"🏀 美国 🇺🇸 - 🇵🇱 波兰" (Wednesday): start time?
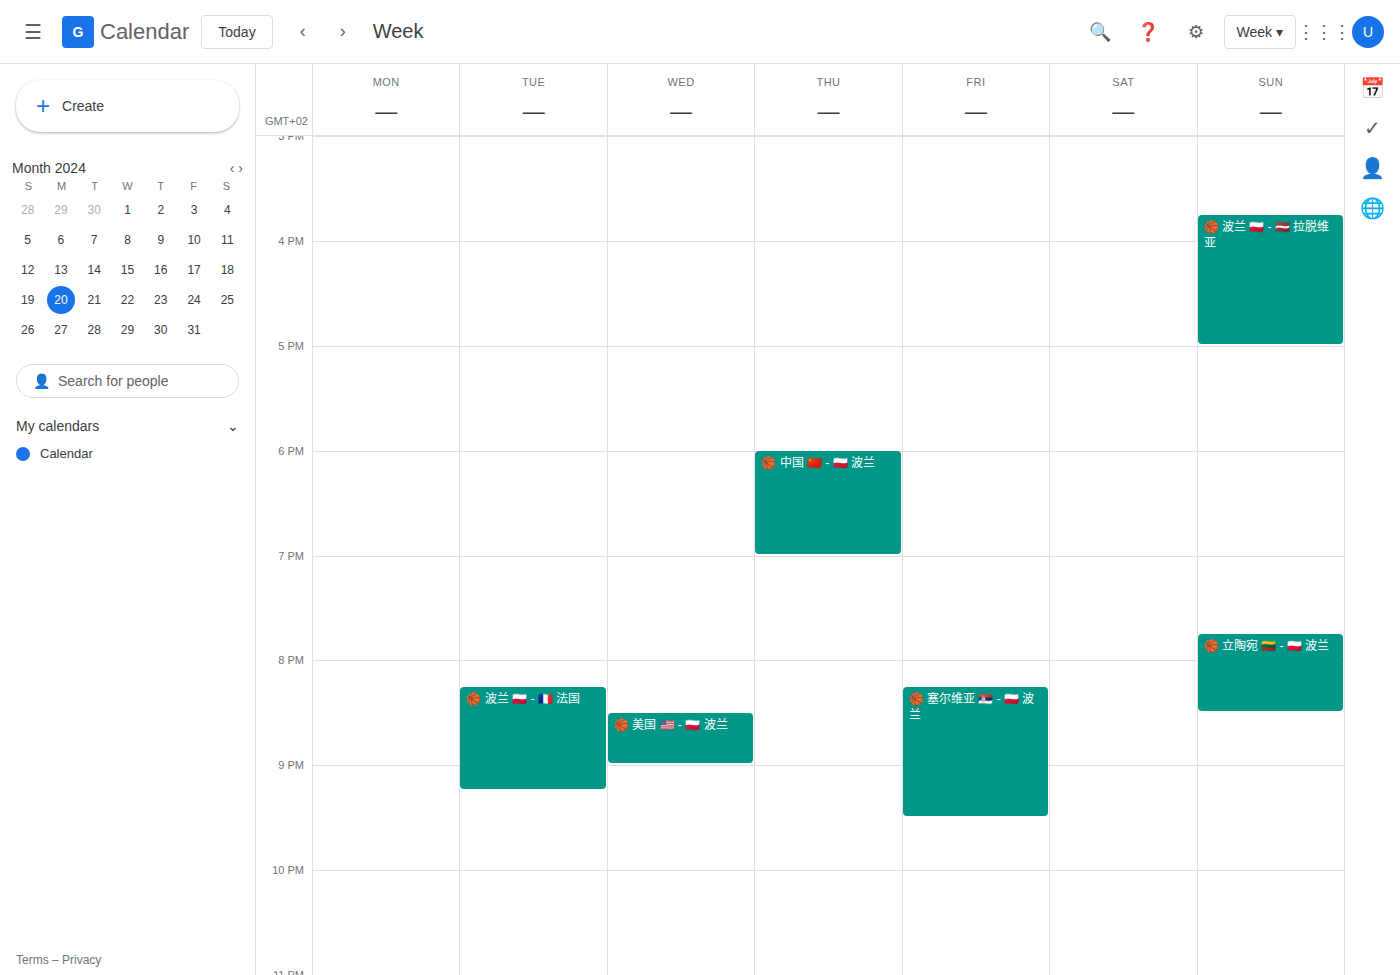
8:30 PM